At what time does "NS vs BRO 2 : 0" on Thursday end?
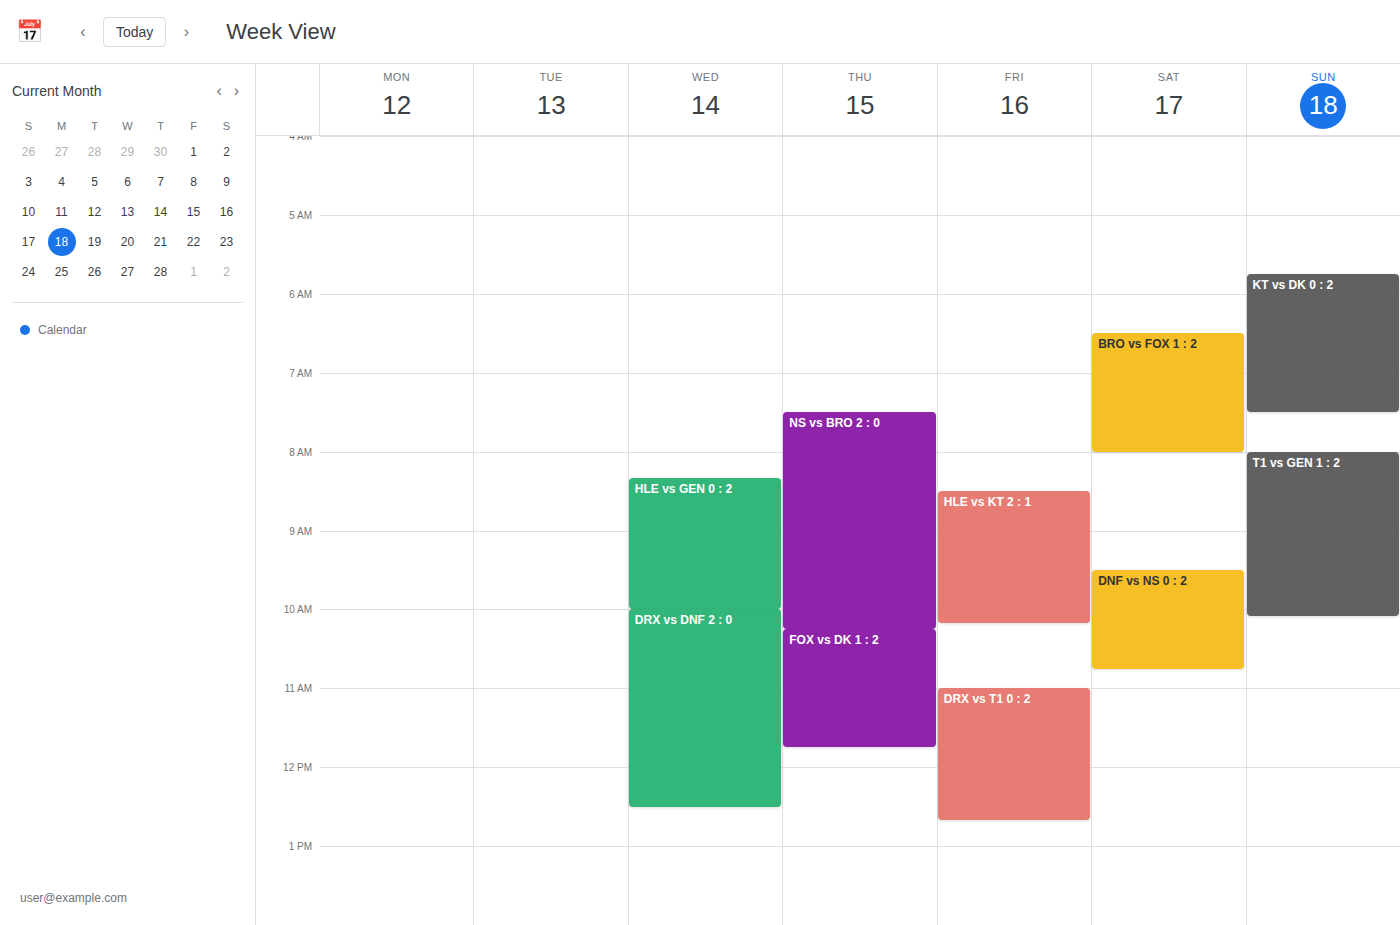
10:15 AM